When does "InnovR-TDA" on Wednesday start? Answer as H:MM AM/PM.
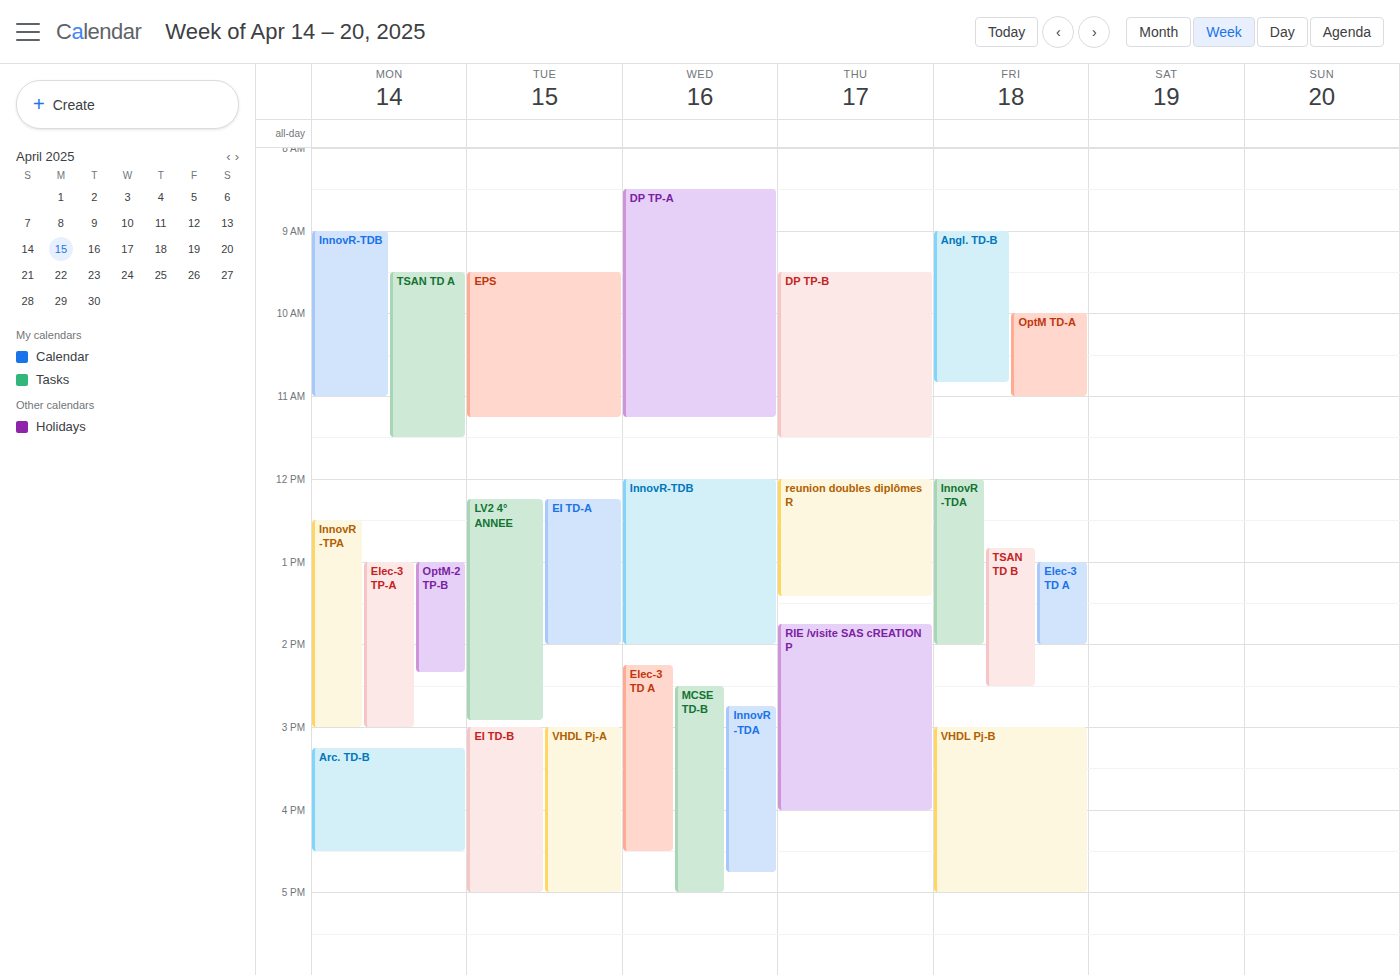
2:45 PM